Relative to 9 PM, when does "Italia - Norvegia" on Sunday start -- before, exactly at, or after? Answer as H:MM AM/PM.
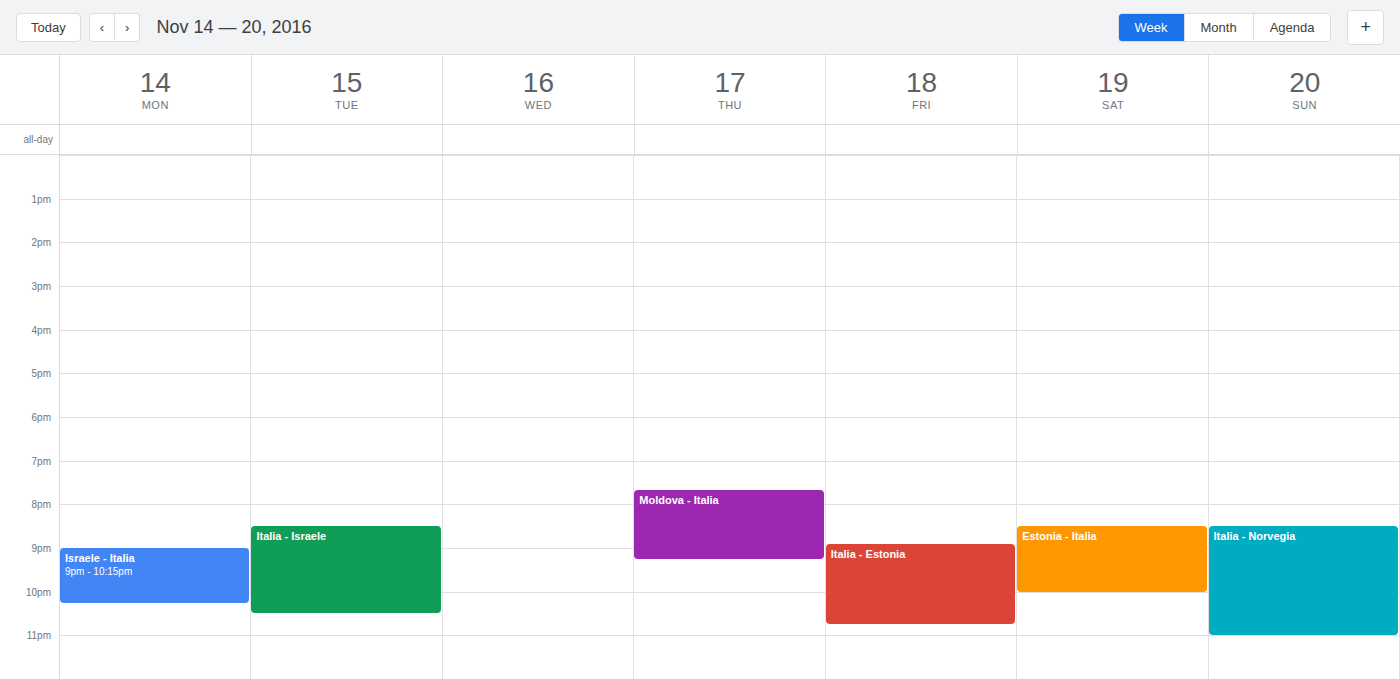
8:30 PM -- before 9 PM, 30 minutes above the 9 PM line.